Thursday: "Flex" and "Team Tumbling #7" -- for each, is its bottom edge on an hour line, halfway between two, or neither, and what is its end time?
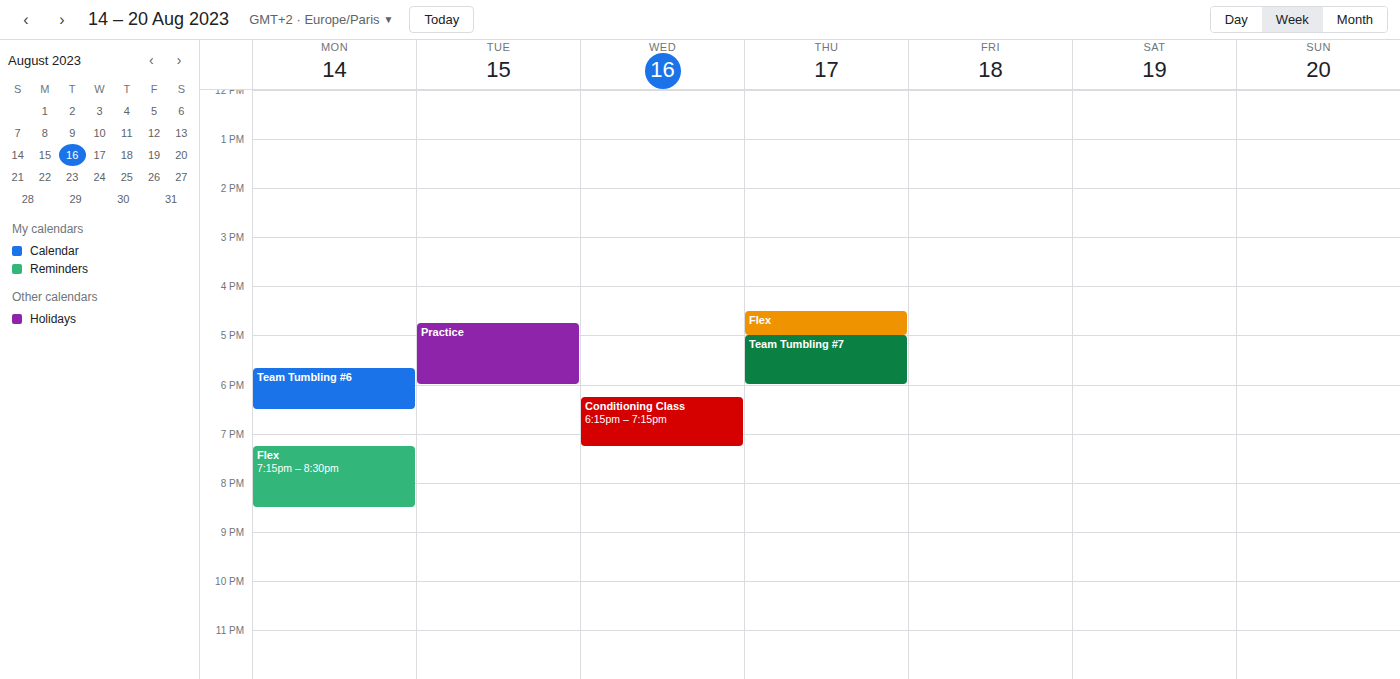
"Flex": 5:00 PM, exactly on the 5 PM line. "Team Tumbling #7": 6:00 PM, exactly on the 6 PM line.